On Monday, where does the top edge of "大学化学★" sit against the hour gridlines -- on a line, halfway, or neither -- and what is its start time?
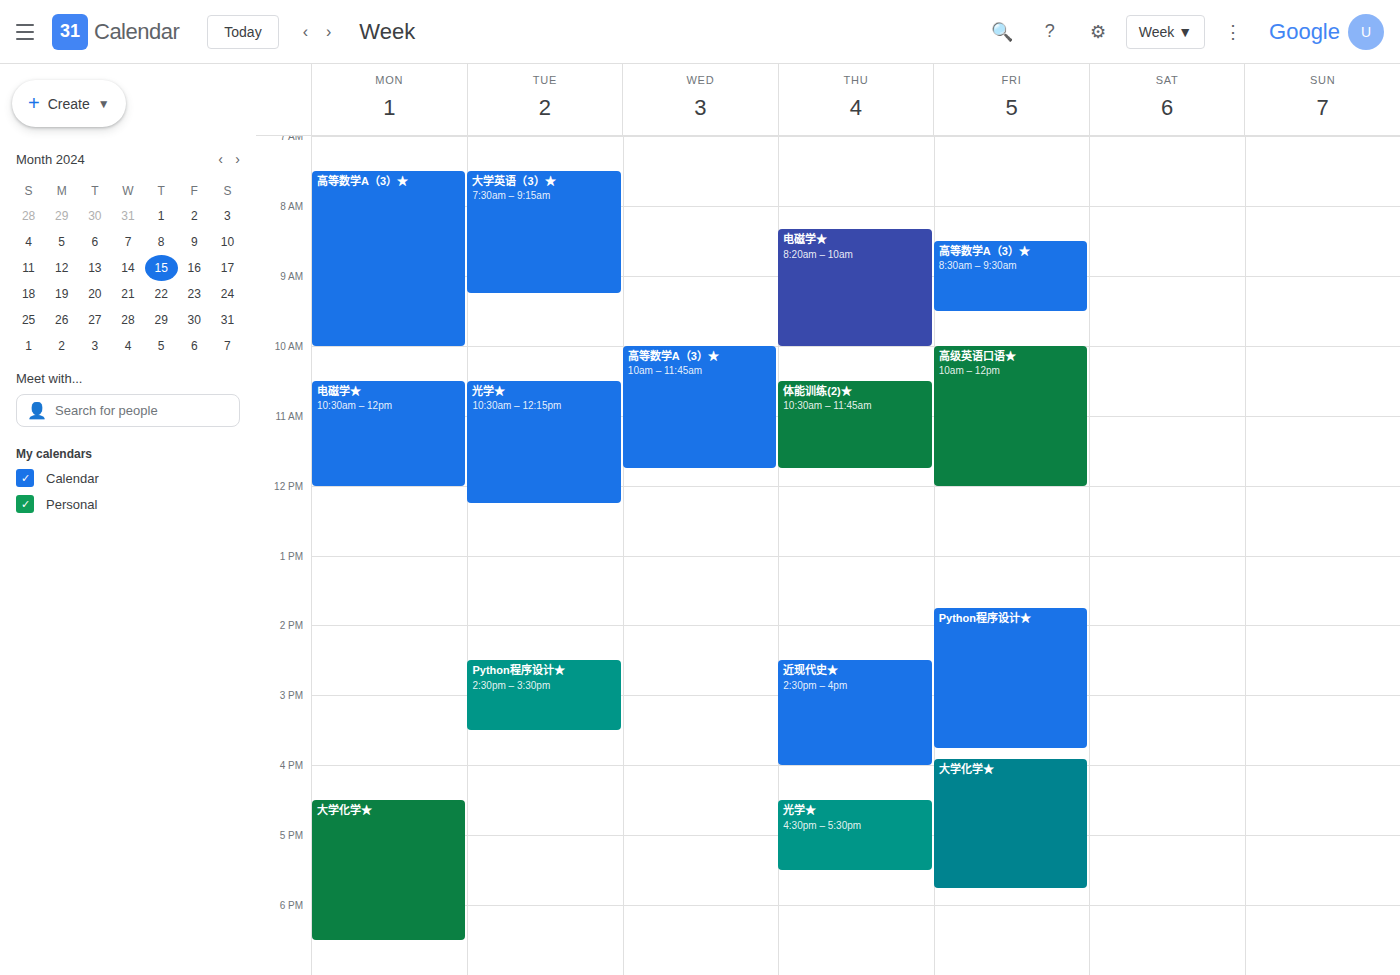
16:30 -- halfway between the 16:00 and 17:00 lines.